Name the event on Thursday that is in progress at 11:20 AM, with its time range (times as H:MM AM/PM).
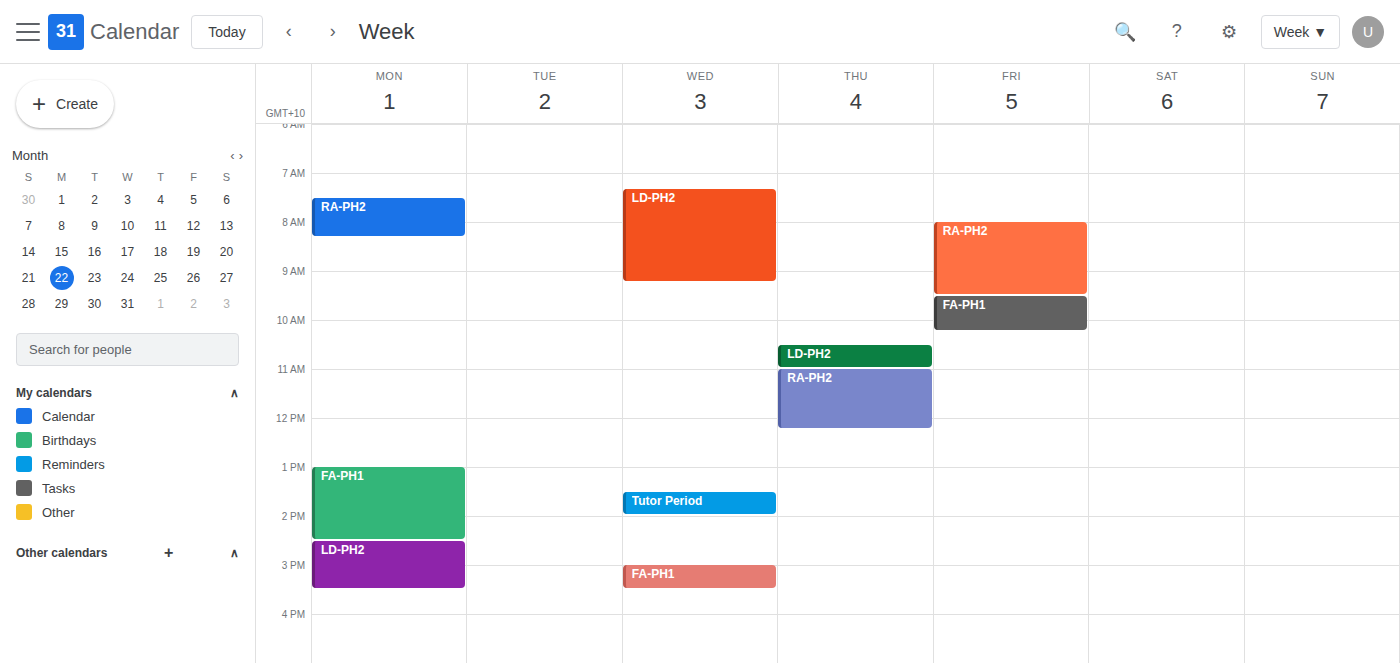
"RA-PH2", 11:00 AM to 12:15 PM